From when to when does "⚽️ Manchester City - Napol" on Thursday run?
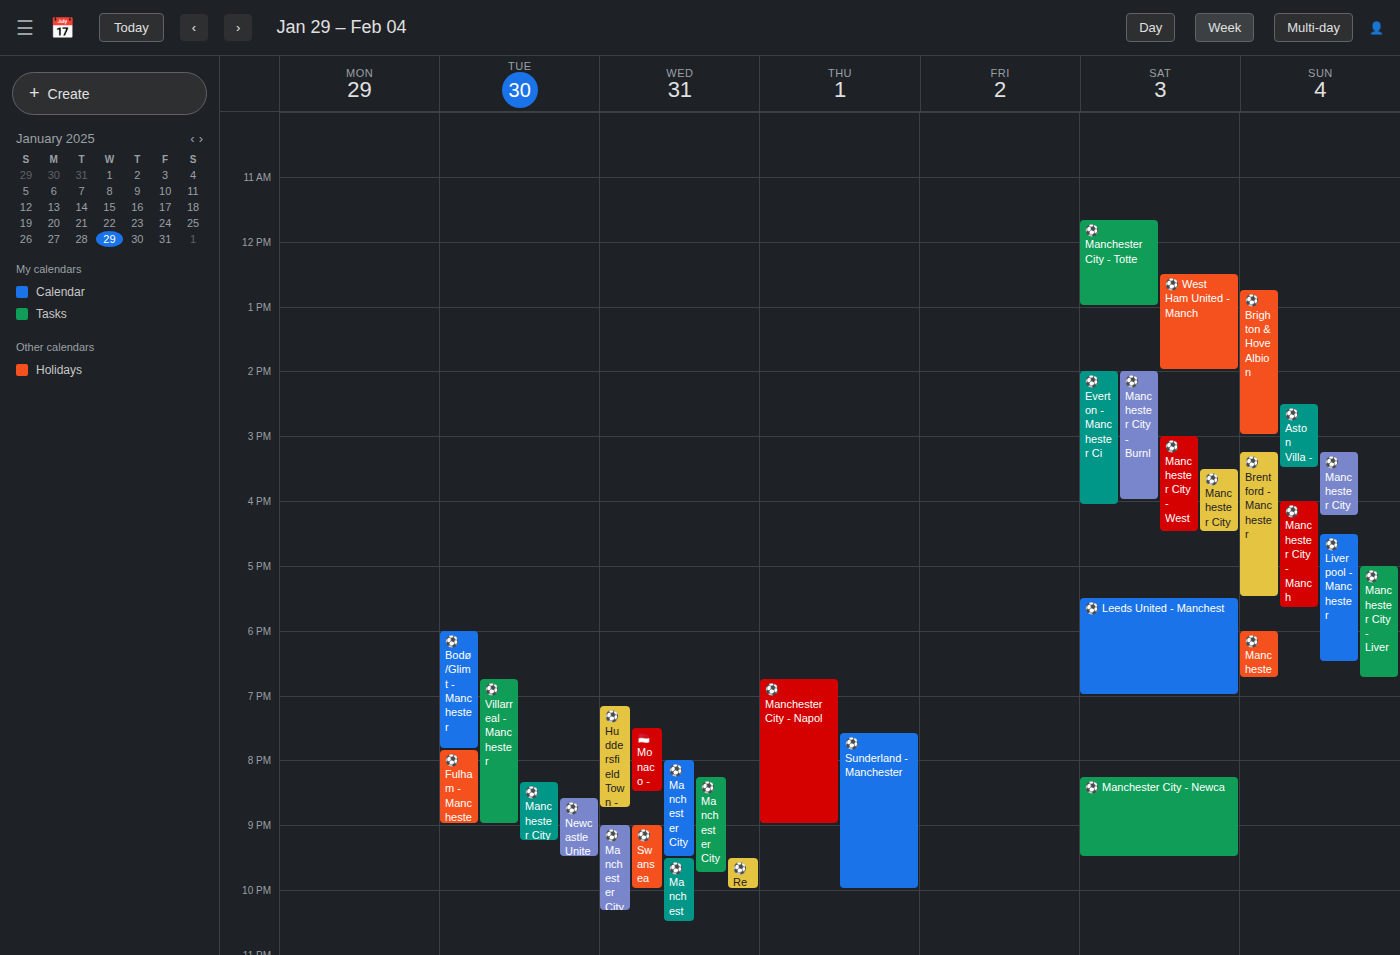
6:45 PM to 9:00 PM